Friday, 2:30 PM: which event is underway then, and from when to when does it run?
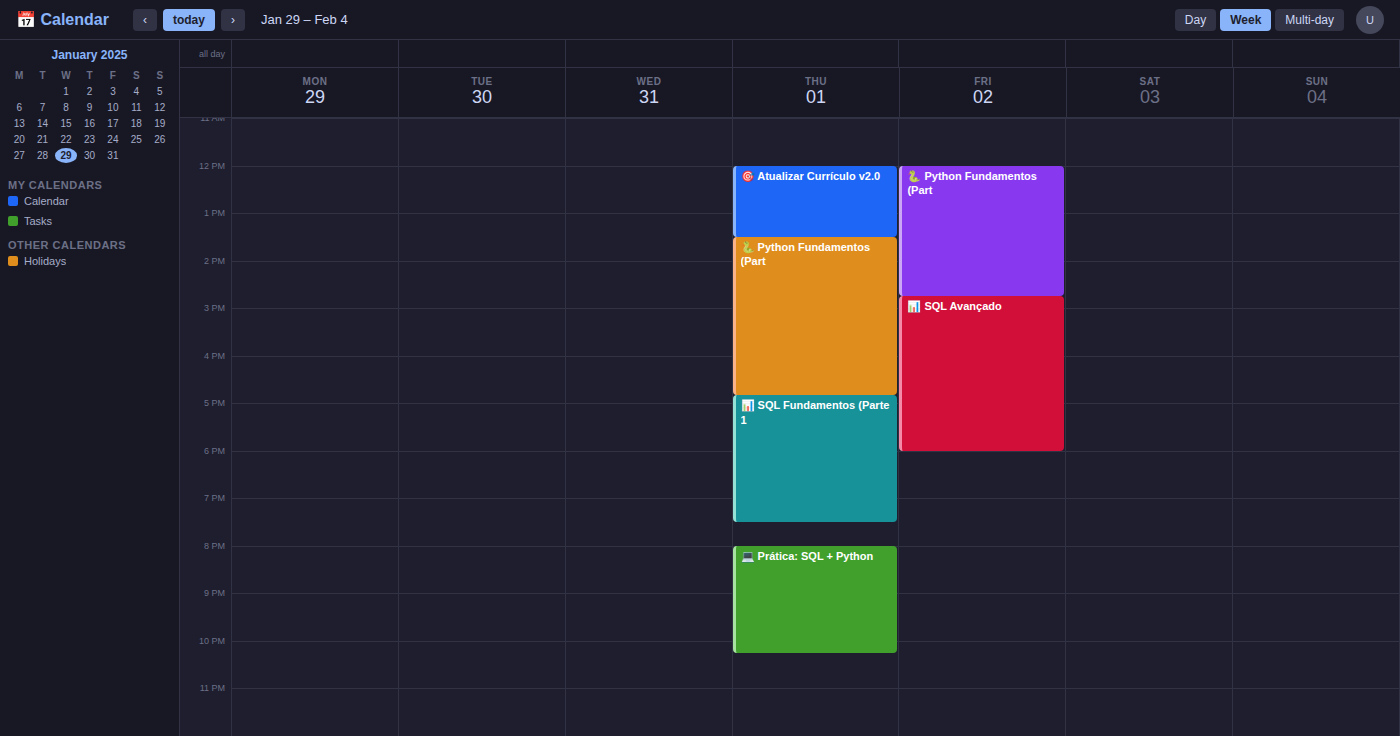
"🐍 Python Fundamentos (Part", 12:00 PM to 2:45 PM